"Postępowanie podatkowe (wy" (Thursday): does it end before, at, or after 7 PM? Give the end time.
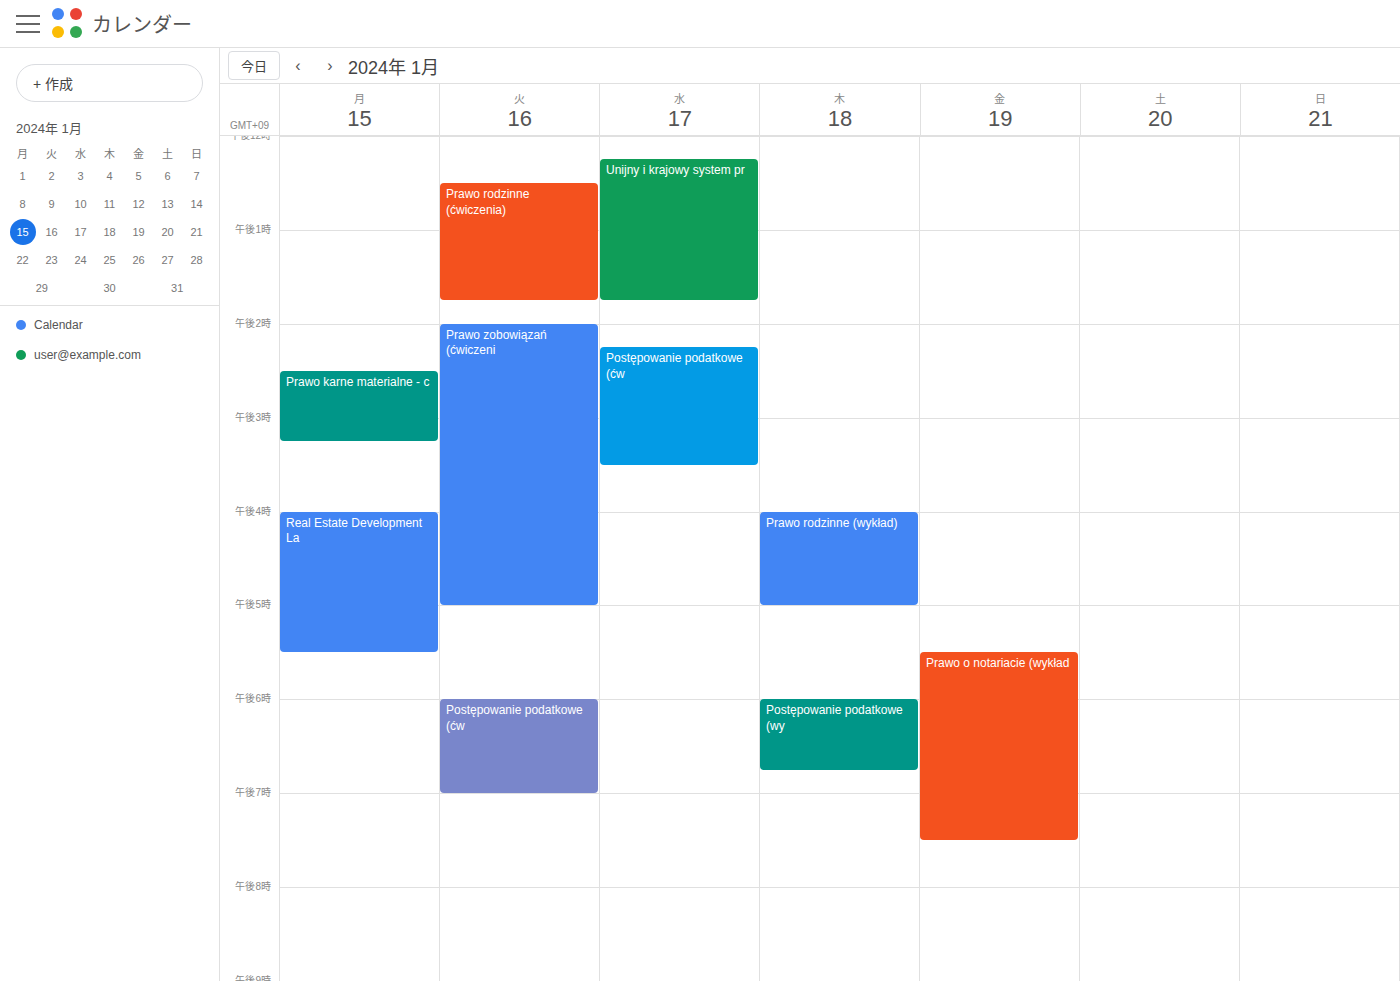
6:45 PM -- before 7 PM, 15 minutes above the 7 PM line.